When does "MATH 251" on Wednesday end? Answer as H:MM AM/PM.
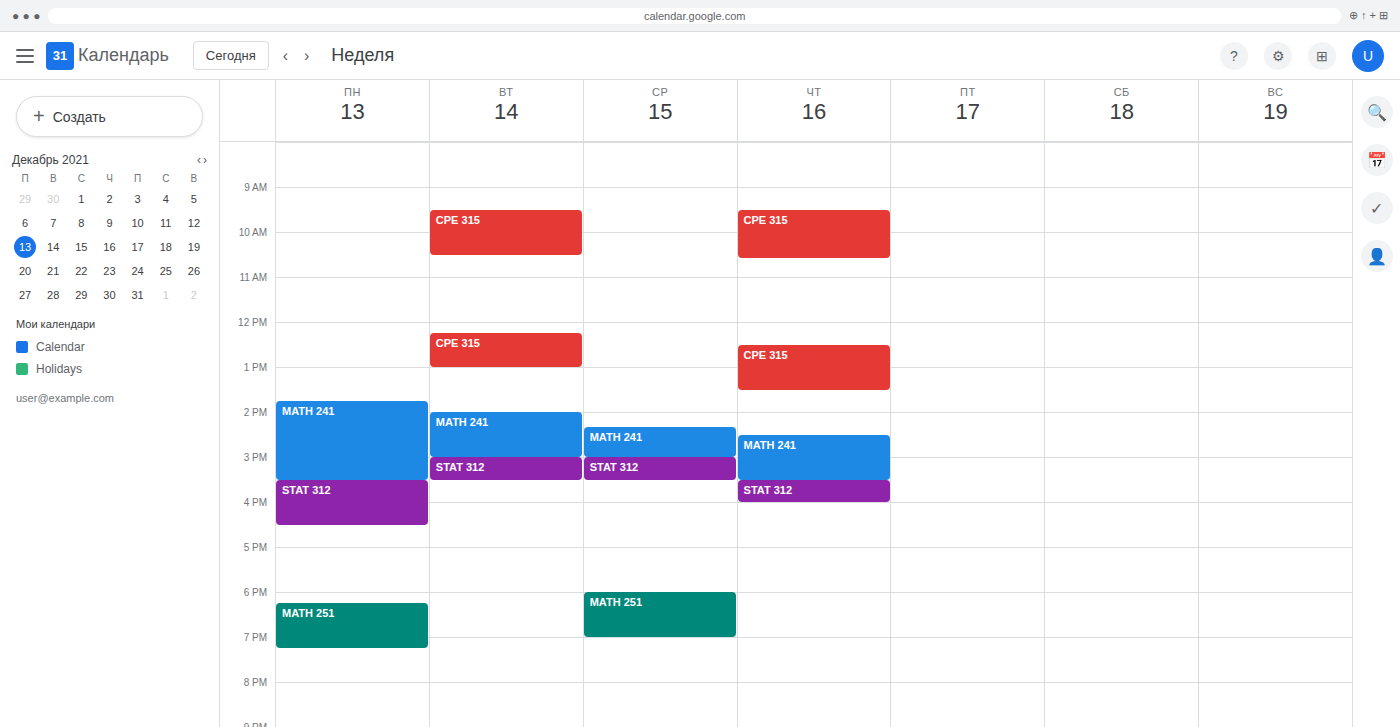
7:00 PM